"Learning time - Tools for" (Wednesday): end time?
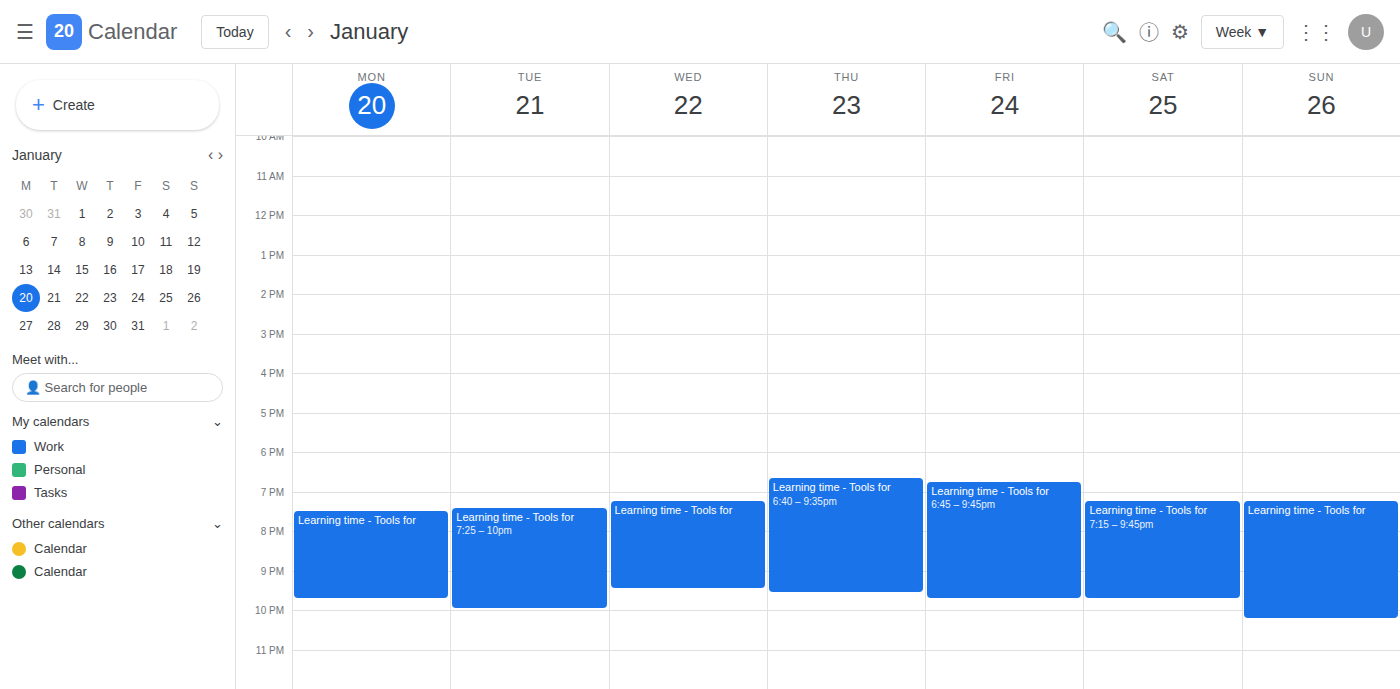
21:30